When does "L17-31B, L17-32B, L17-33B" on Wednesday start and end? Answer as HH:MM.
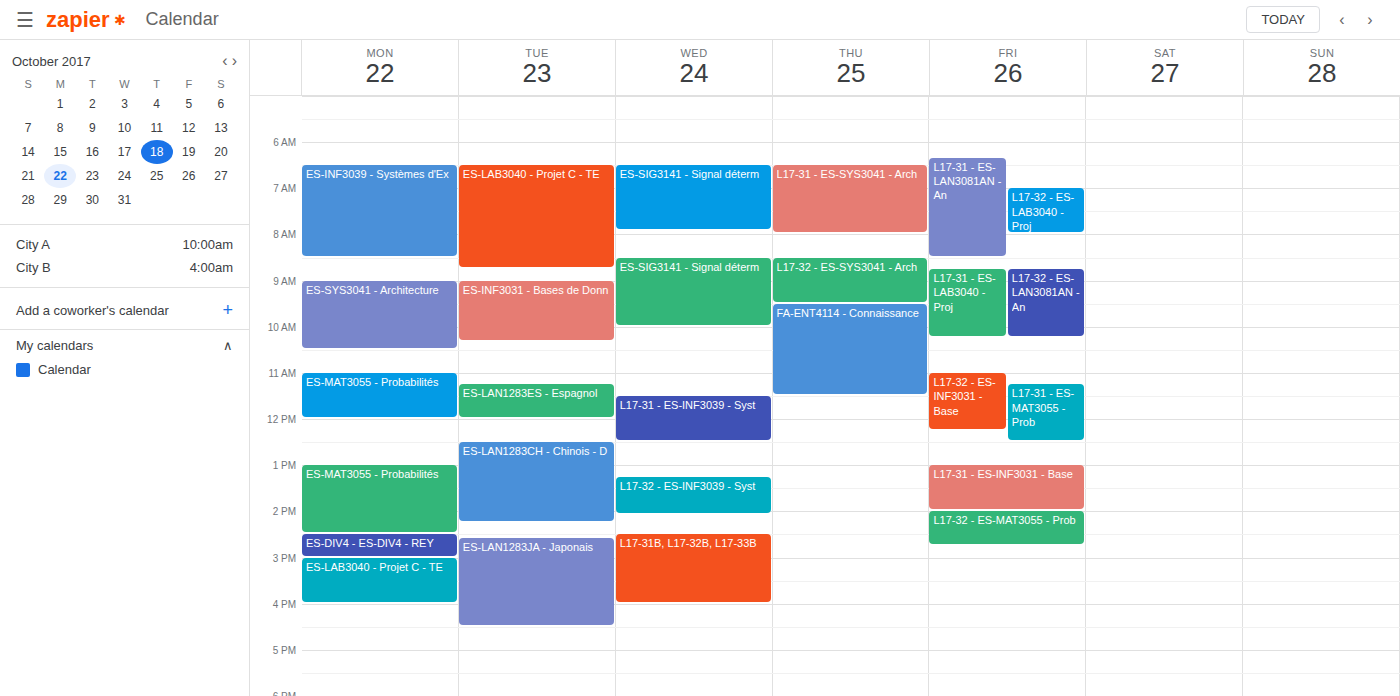
14:30 to 16:00